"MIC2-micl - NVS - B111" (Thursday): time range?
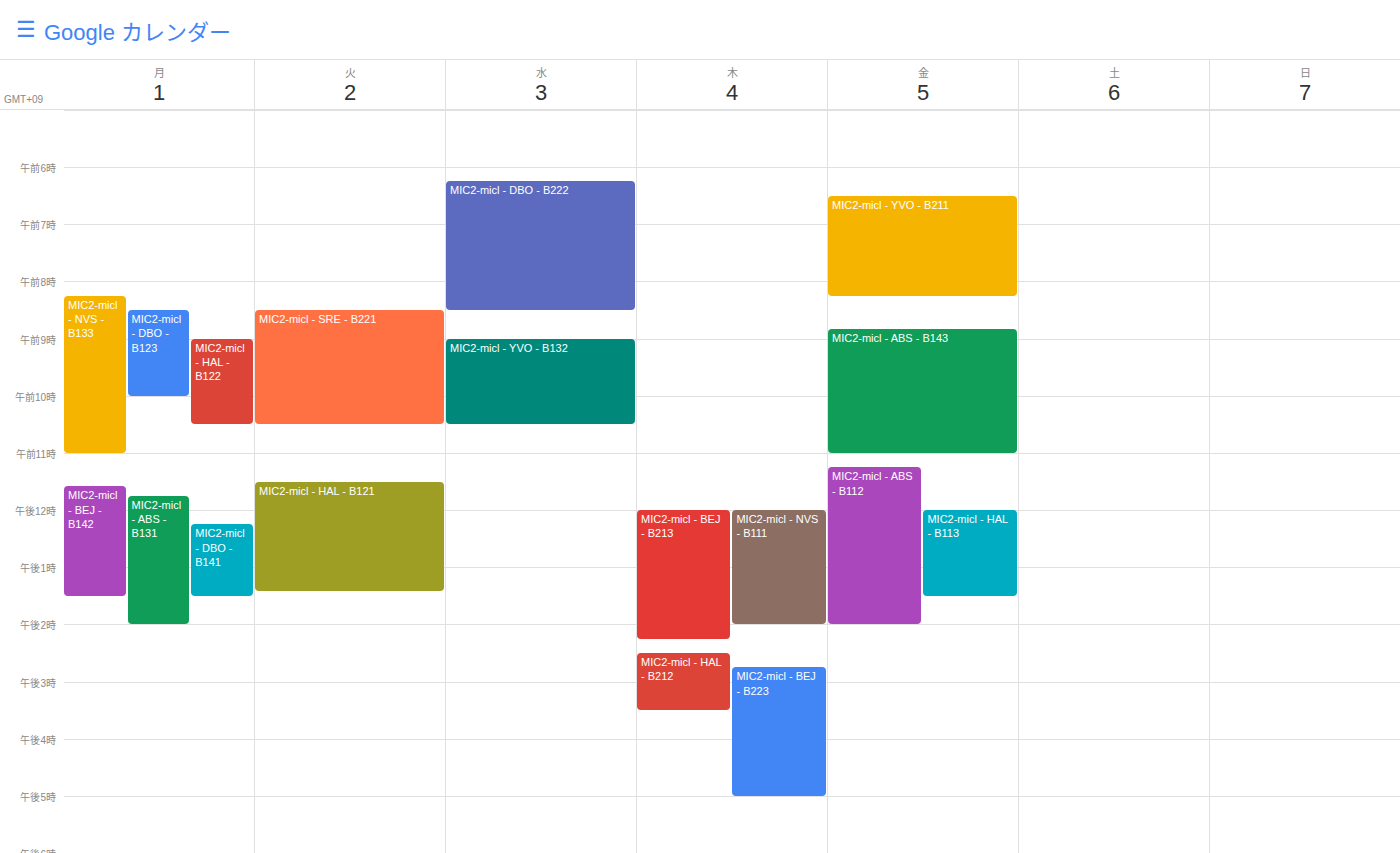
12:00 to 14:00